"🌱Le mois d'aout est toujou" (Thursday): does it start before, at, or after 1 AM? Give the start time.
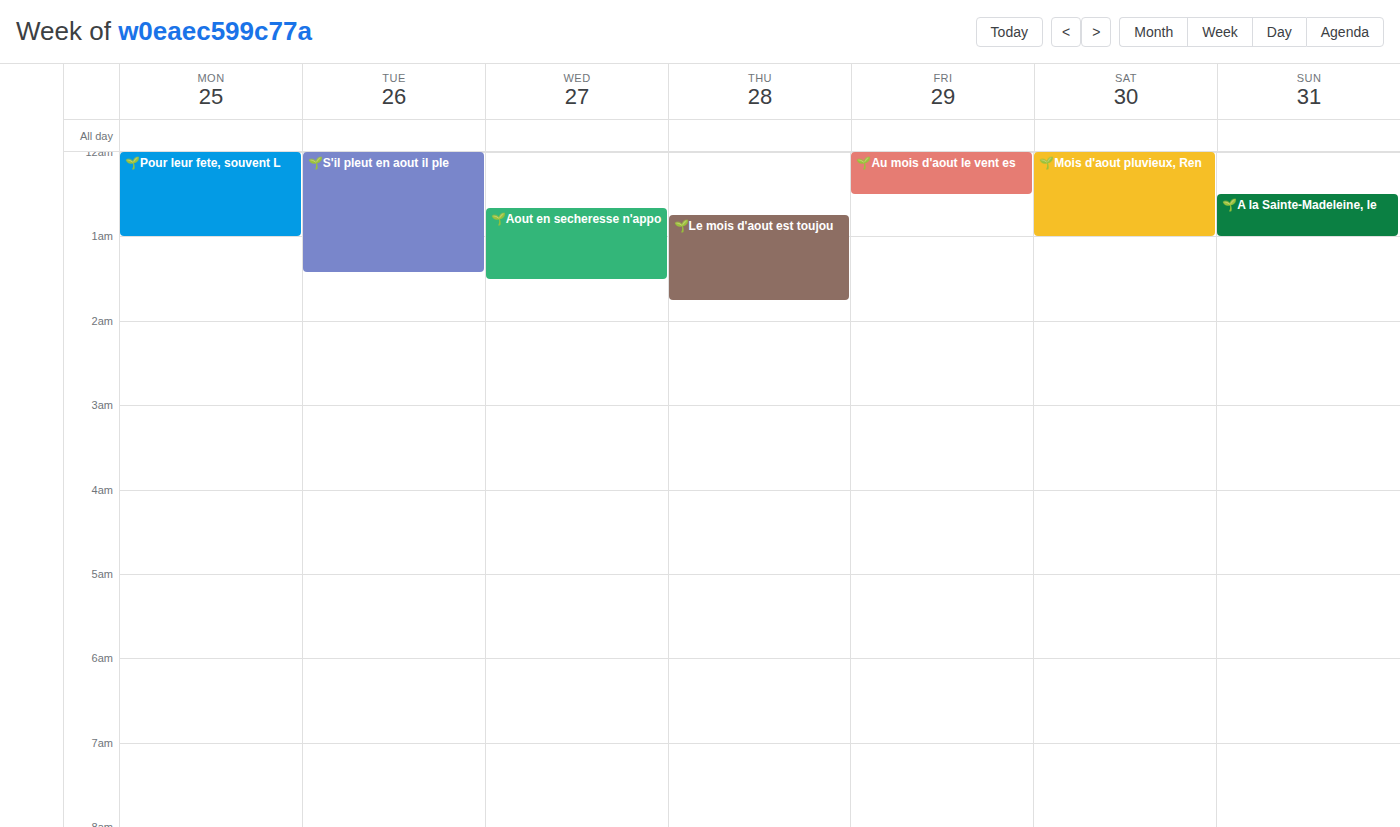
12:45 AM -- before 1 AM, 15 minutes above the 1 AM line.